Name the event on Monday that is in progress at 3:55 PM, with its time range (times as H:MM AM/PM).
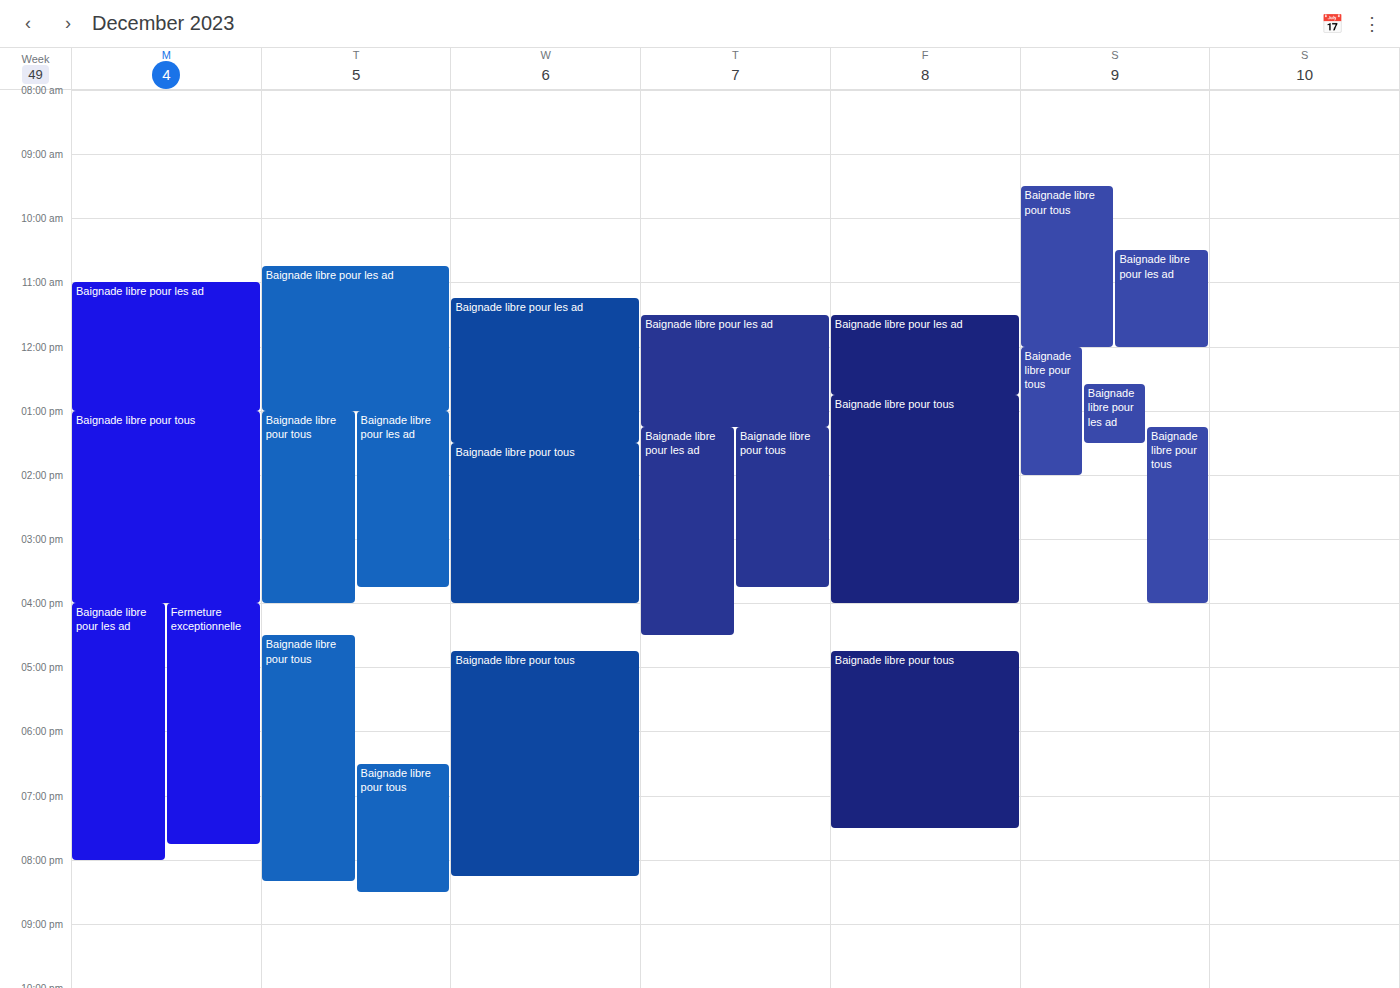
"Baignade libre pour tous", 1:00 PM to 4:00 PM